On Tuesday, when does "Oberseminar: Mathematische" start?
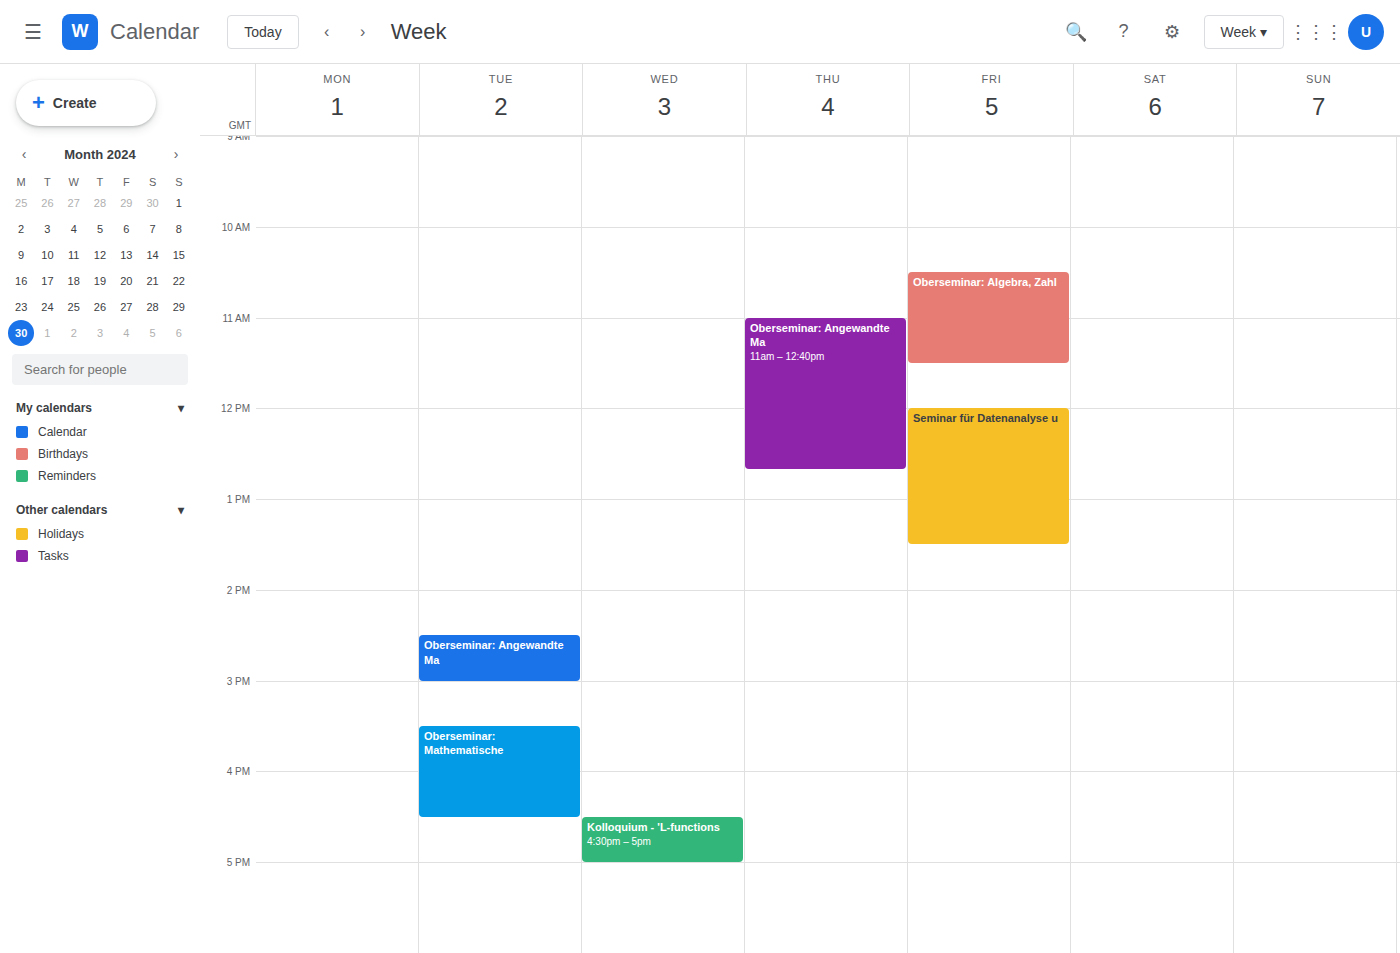
3:30 PM